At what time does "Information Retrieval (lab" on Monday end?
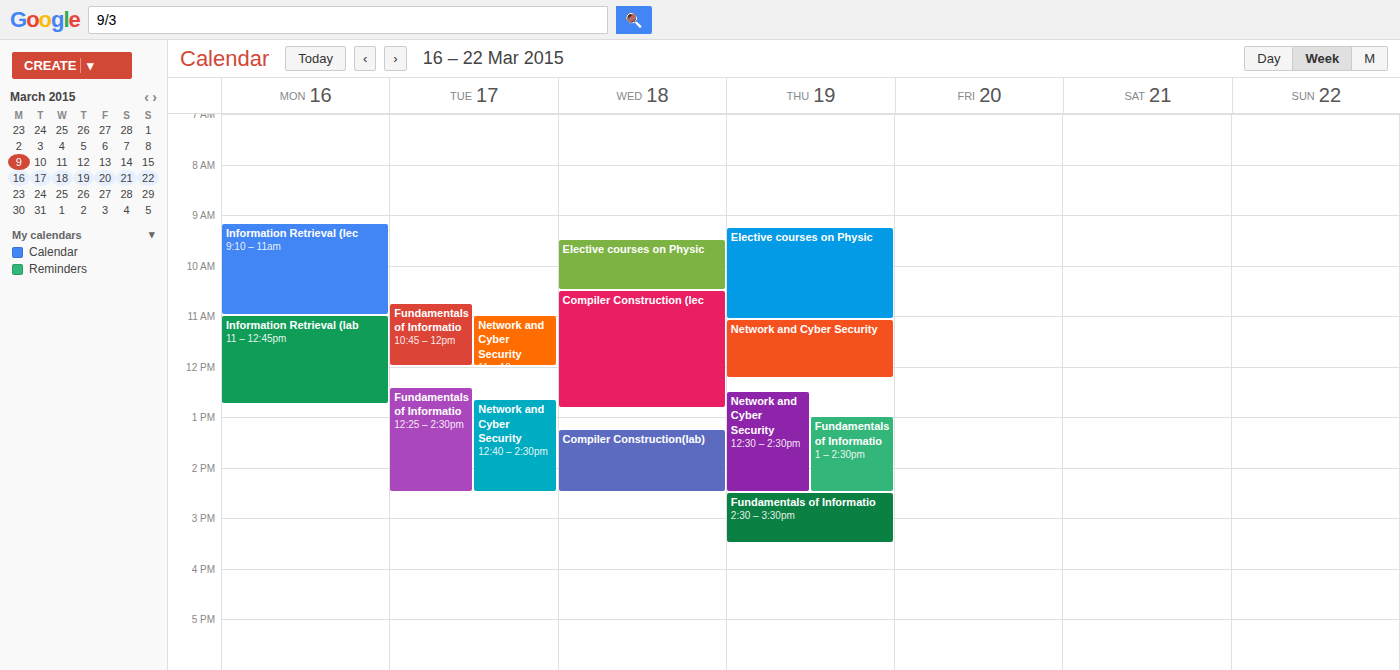
12:45 PM